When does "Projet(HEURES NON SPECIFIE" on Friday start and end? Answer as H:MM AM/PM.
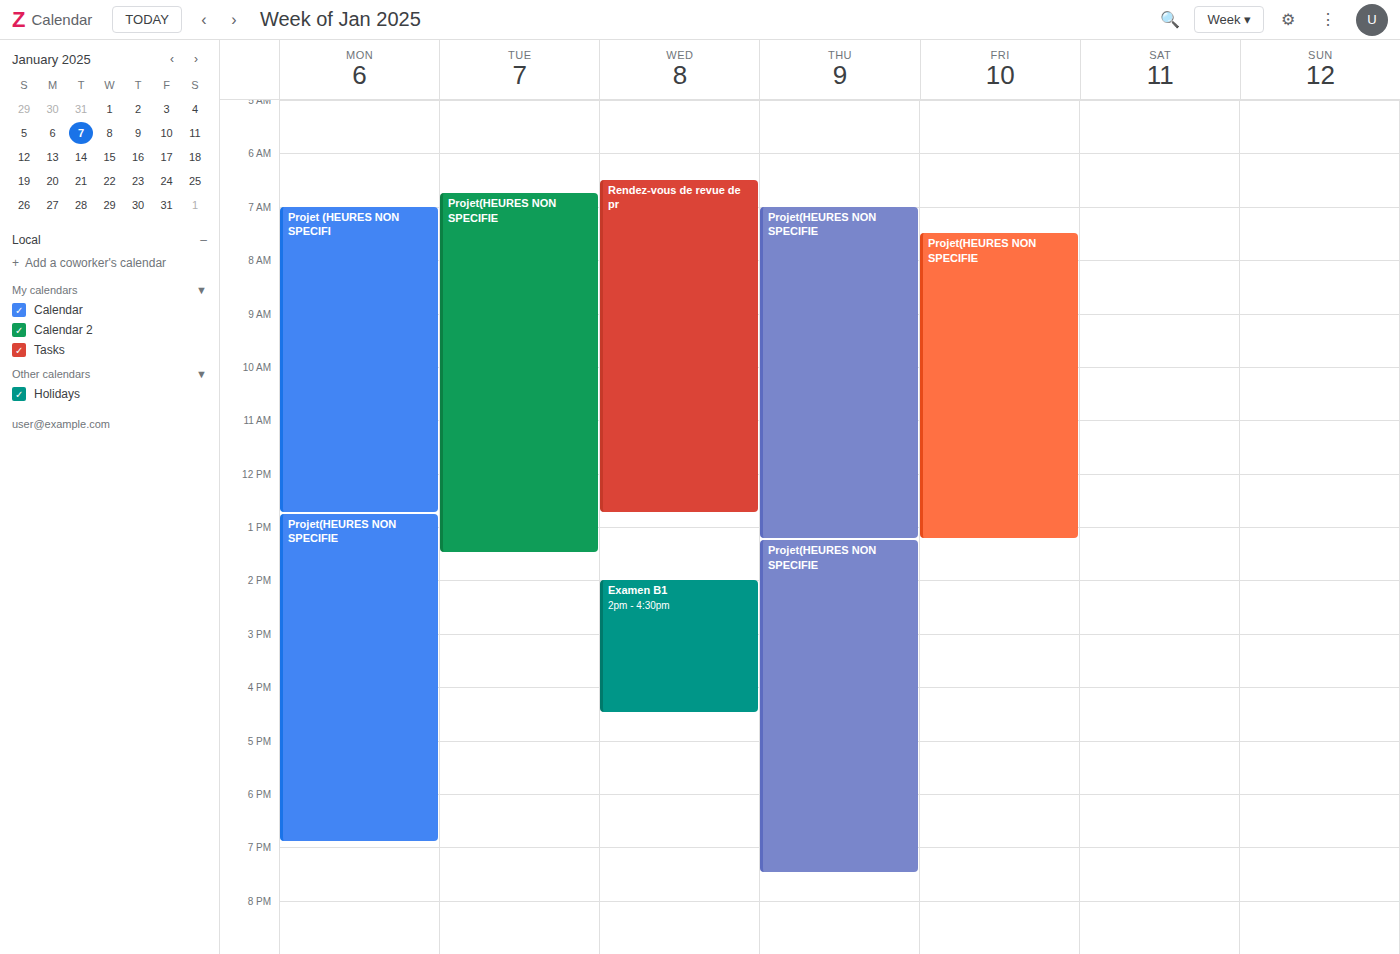
7:30 AM to 1:15 PM